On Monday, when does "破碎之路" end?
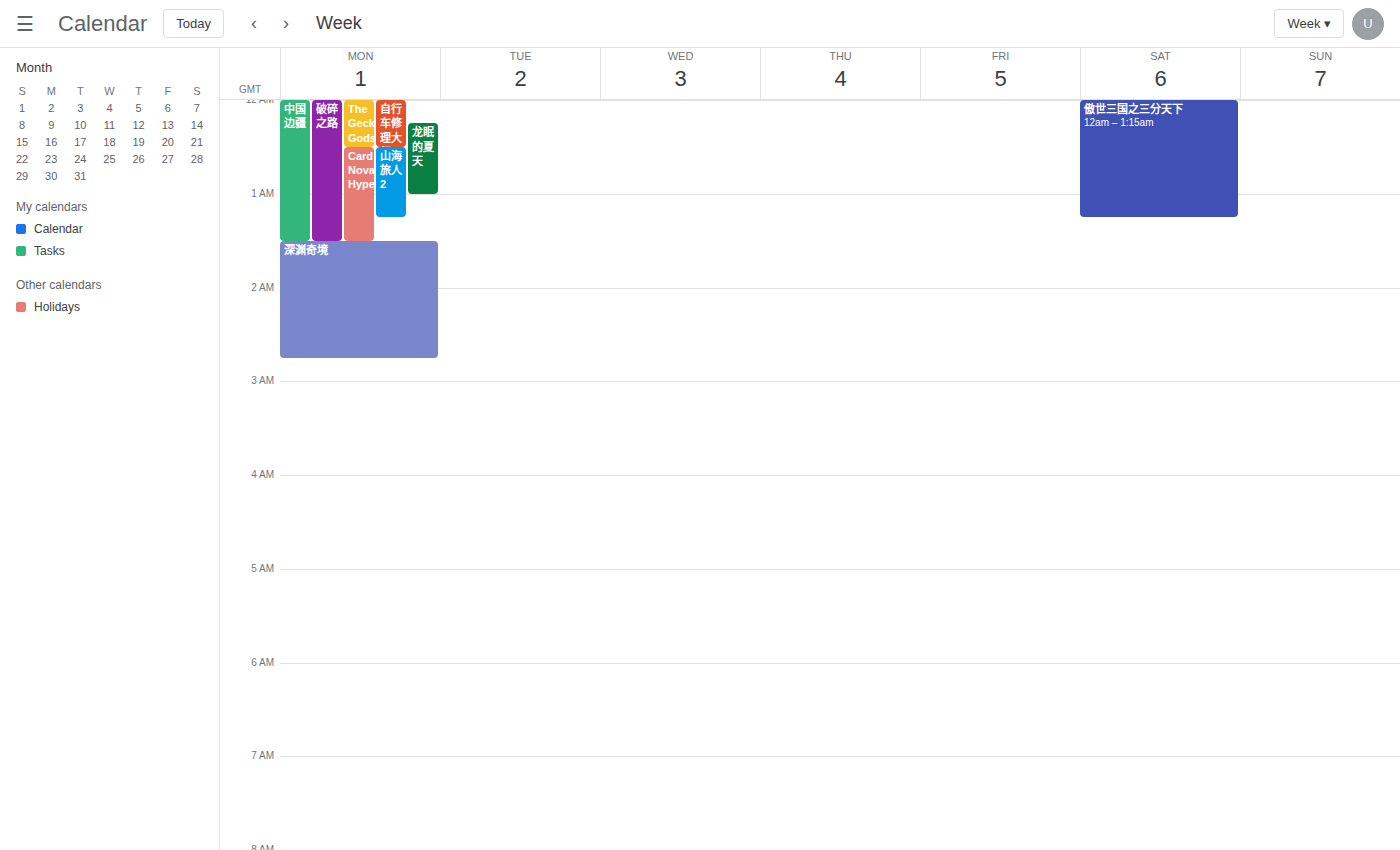
1:30 AM